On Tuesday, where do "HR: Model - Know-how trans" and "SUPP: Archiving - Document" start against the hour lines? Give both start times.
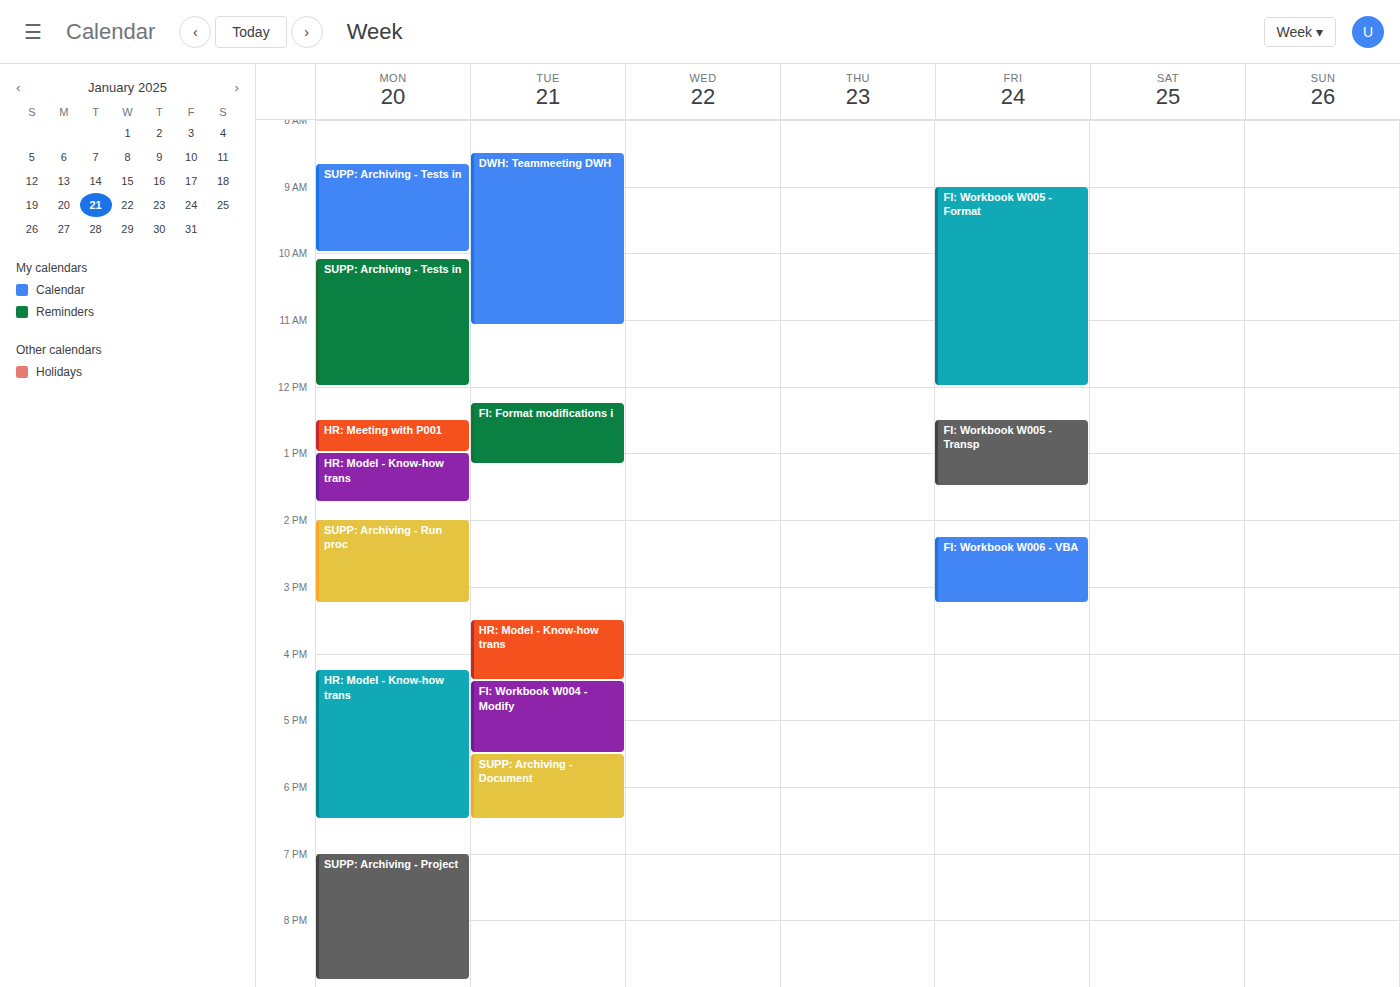
"HR: Model - Know-how trans": 15:30, halfway between the 15:00 and 16:00 lines. "SUPP: Archiving - Document": 17:30, halfway between the 17:00 and 18:00 lines.